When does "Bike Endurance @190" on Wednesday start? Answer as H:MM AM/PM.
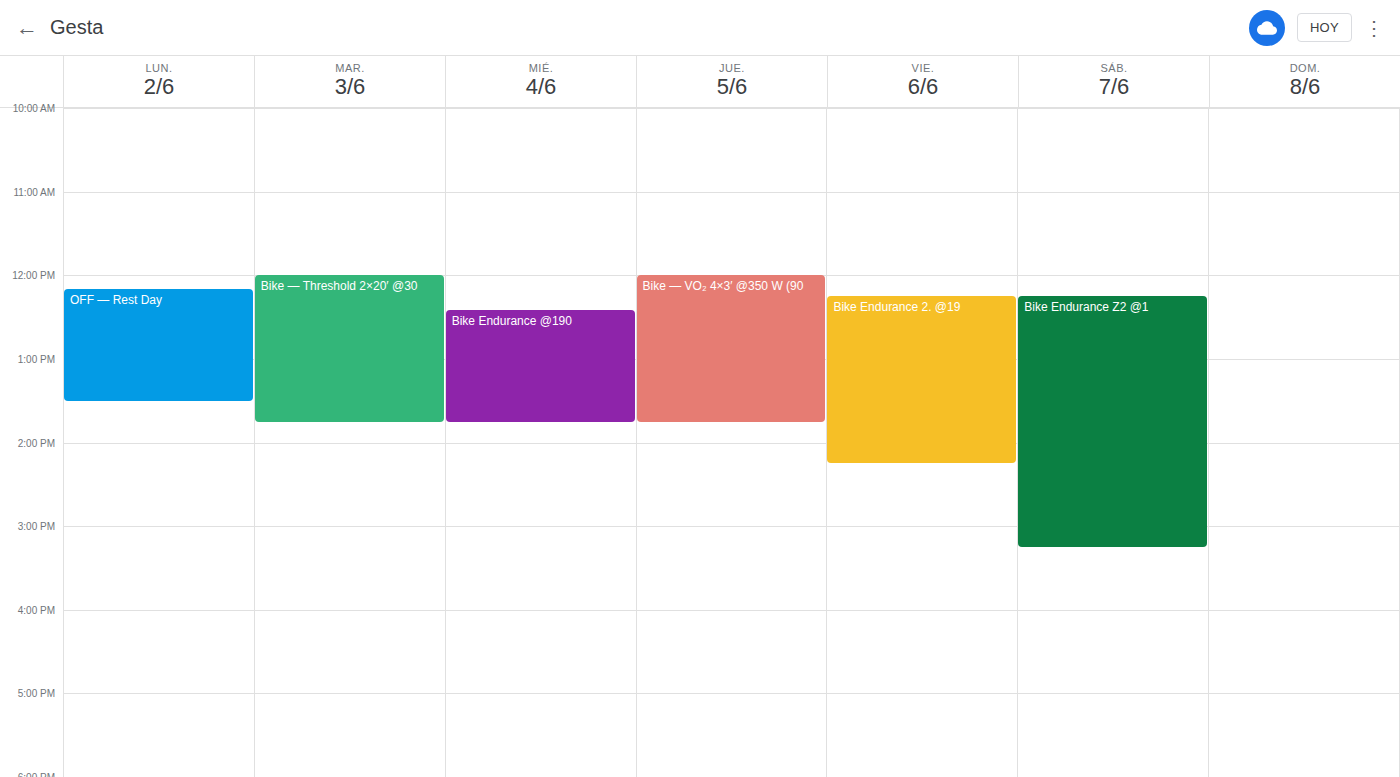
12:25 PM